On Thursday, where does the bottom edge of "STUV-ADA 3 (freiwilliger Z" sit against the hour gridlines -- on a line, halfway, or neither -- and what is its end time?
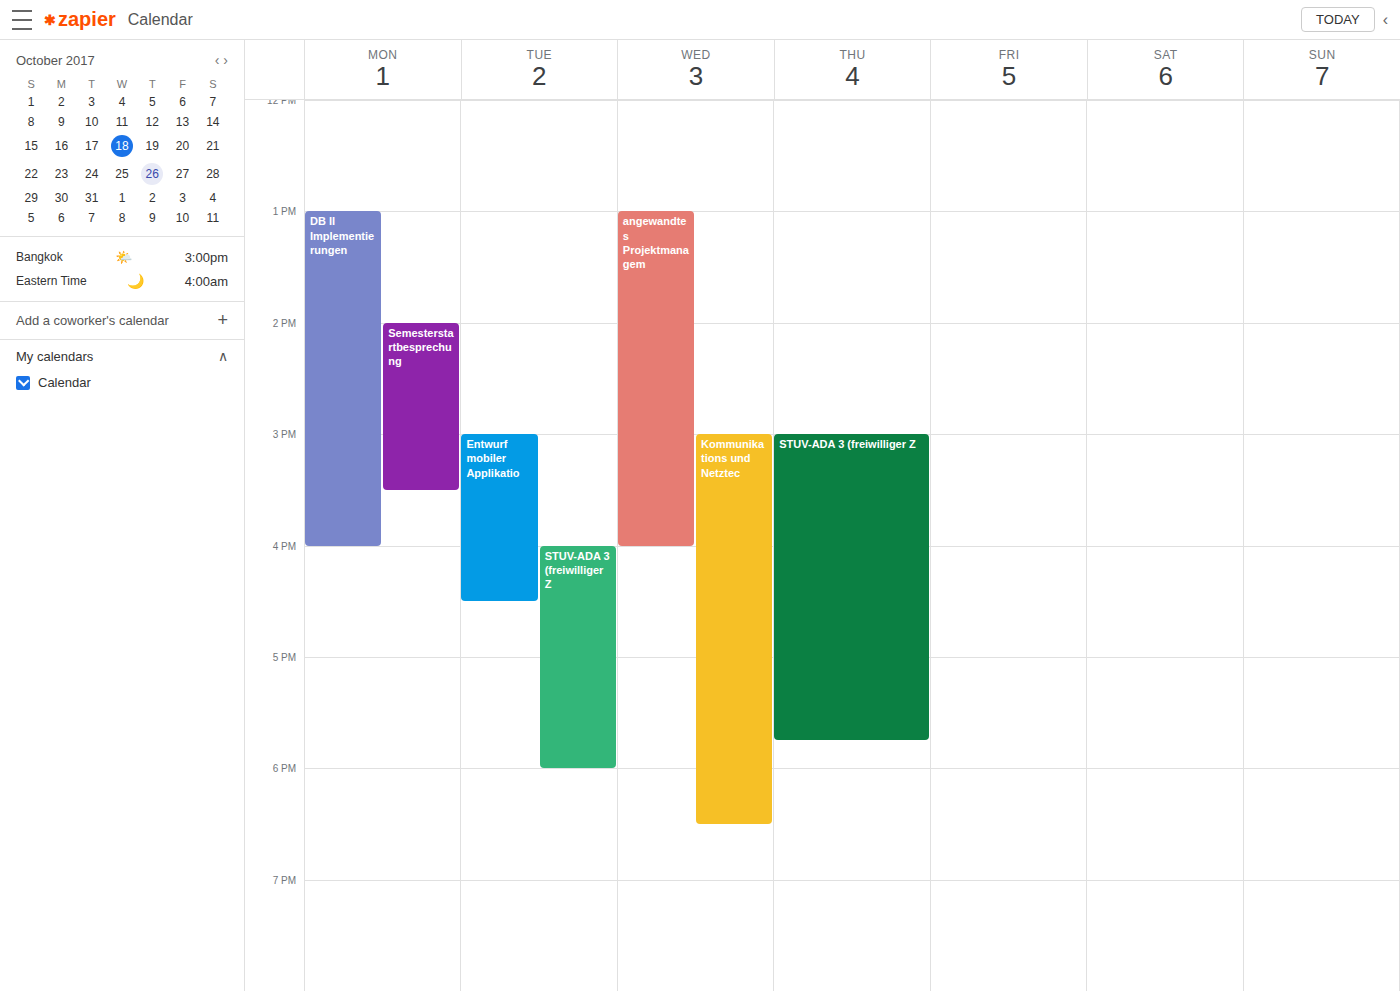
17:45 -- neither: three quarters of the way from the 17:00 line to the 18:00 line.